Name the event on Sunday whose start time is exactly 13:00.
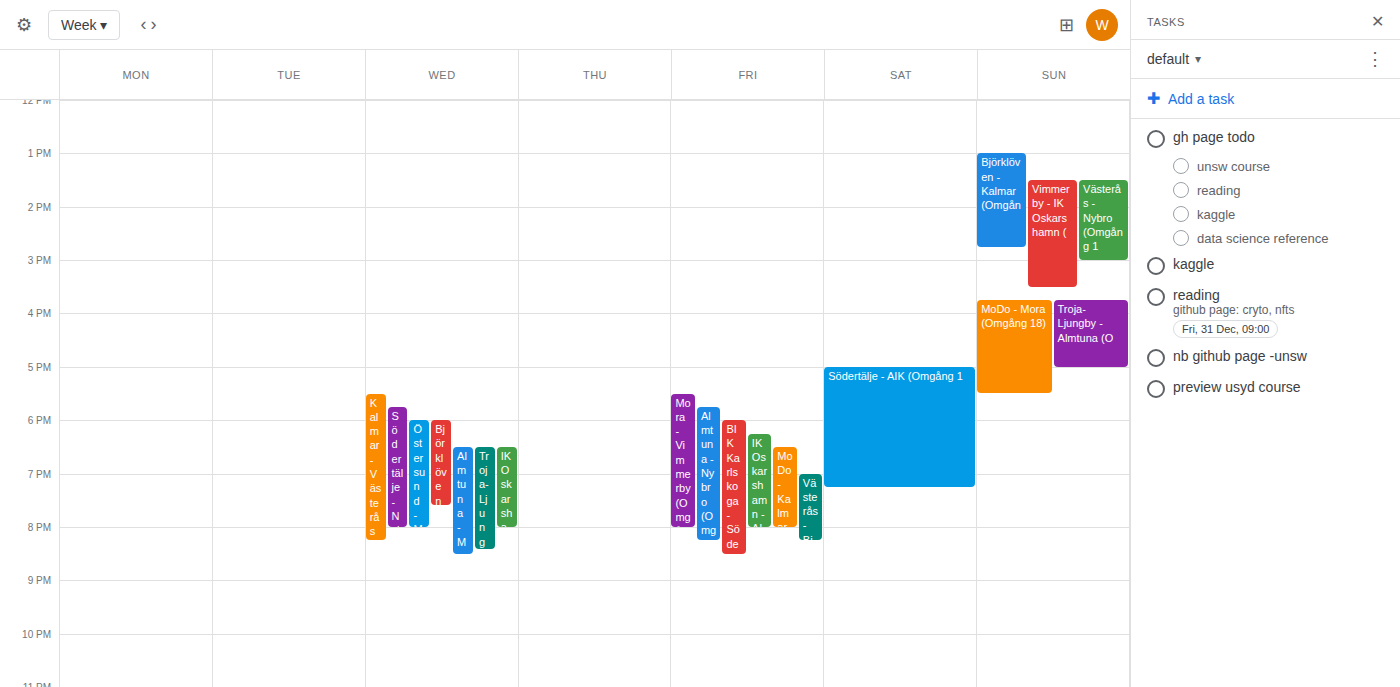
"Björklöven - Kalmar (Omgån"